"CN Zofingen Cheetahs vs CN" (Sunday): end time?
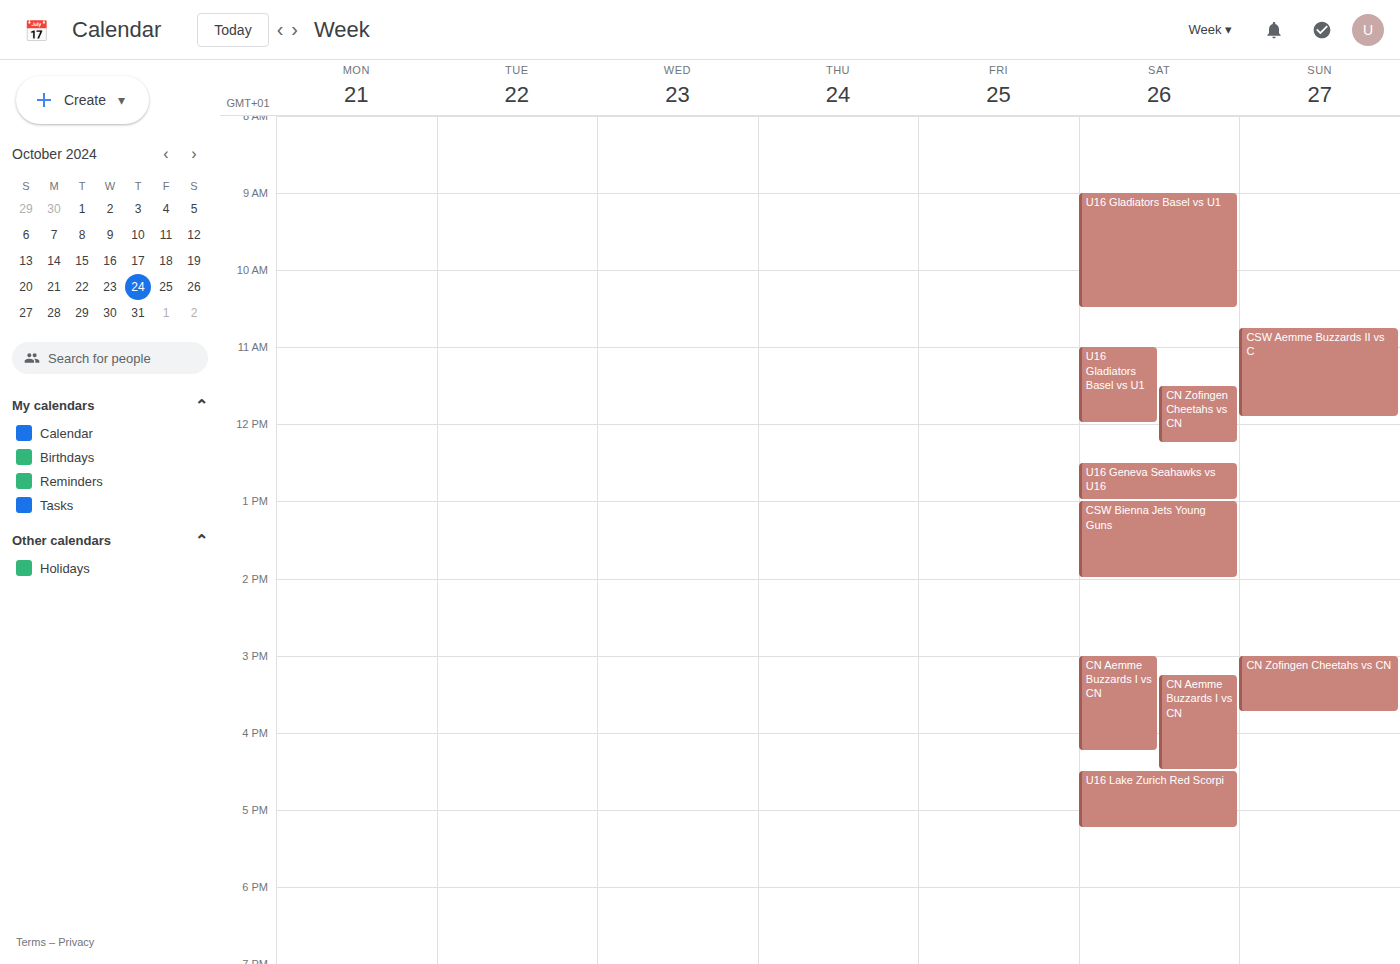
3:45 PM